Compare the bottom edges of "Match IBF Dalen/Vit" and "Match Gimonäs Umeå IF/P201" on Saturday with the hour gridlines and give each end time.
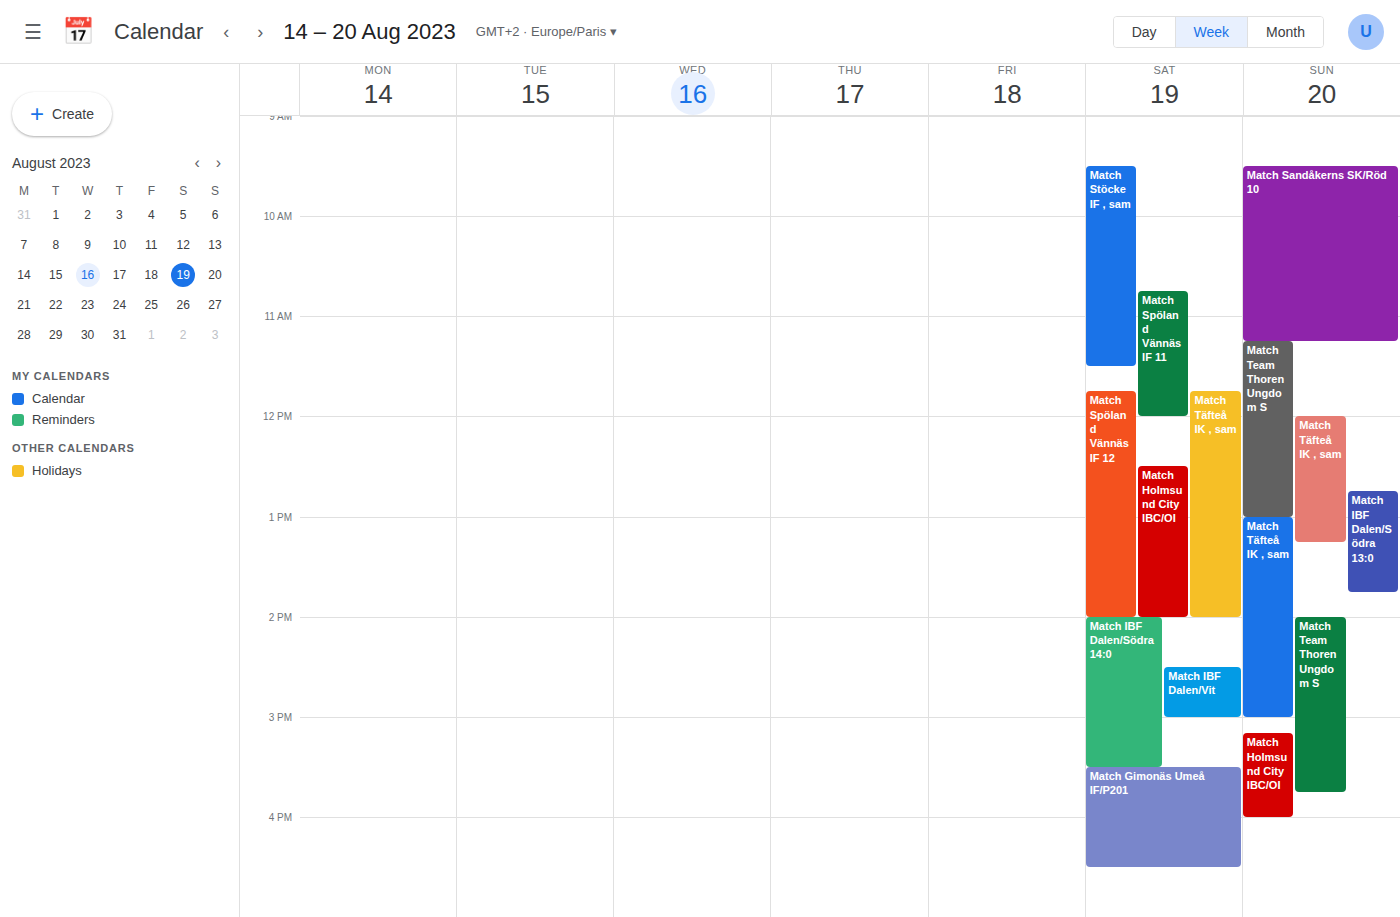
"Match IBF Dalen/Vit": 3:00 PM, exactly on the 3 PM line. "Match Gimonäs Umeå IF/P201": 4:30 PM, halfway between the 4 PM and 5 PM lines.